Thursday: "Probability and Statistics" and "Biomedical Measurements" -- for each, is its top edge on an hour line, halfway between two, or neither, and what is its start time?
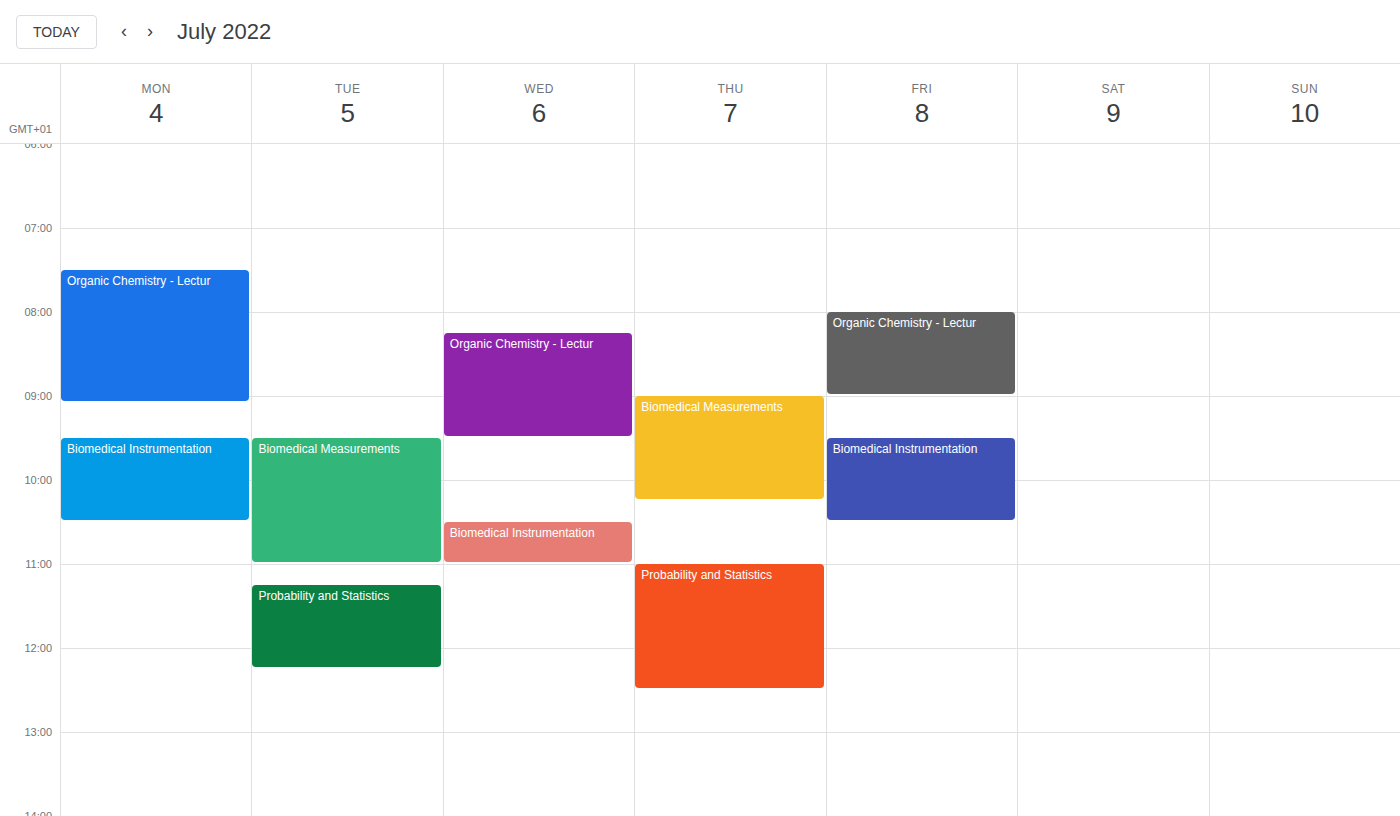
"Probability and Statistics": 11:00 AM, exactly on the 11 AM line. "Biomedical Measurements": 9:00 AM, exactly on the 9 AM line.